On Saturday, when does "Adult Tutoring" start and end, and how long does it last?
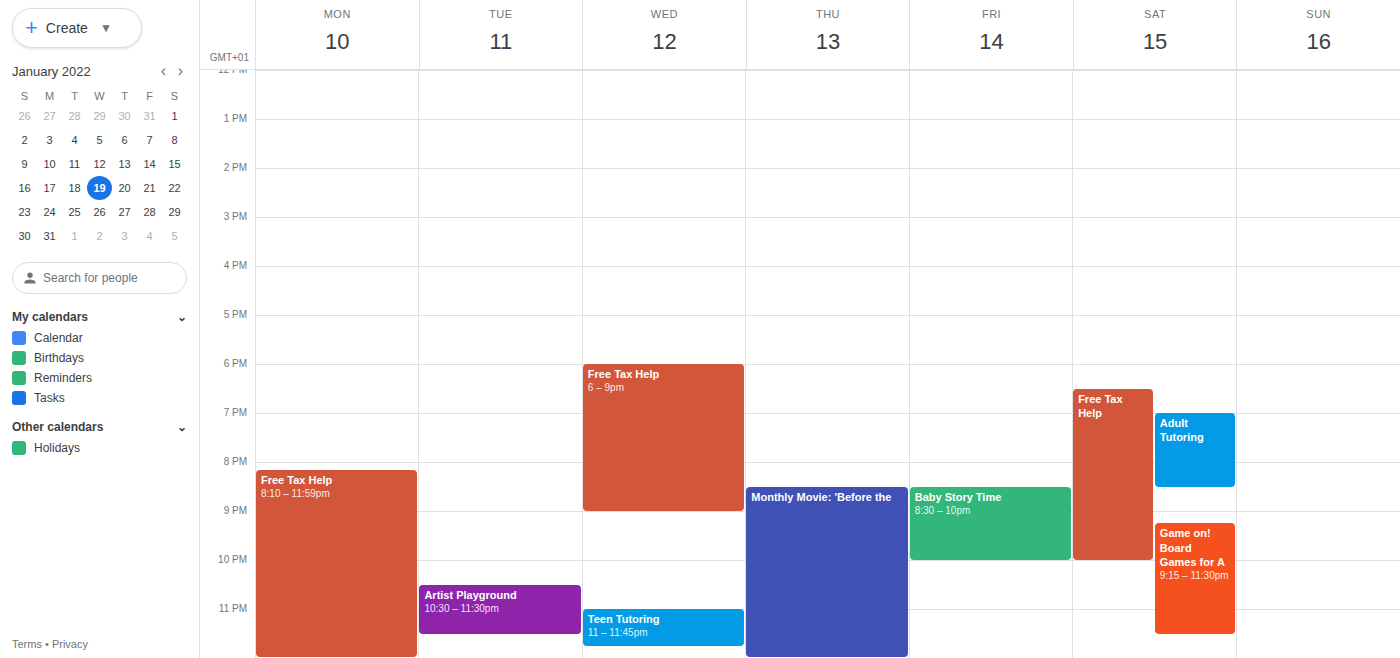
7:00 PM to 8:30 PM, 1 hour 30 minutes